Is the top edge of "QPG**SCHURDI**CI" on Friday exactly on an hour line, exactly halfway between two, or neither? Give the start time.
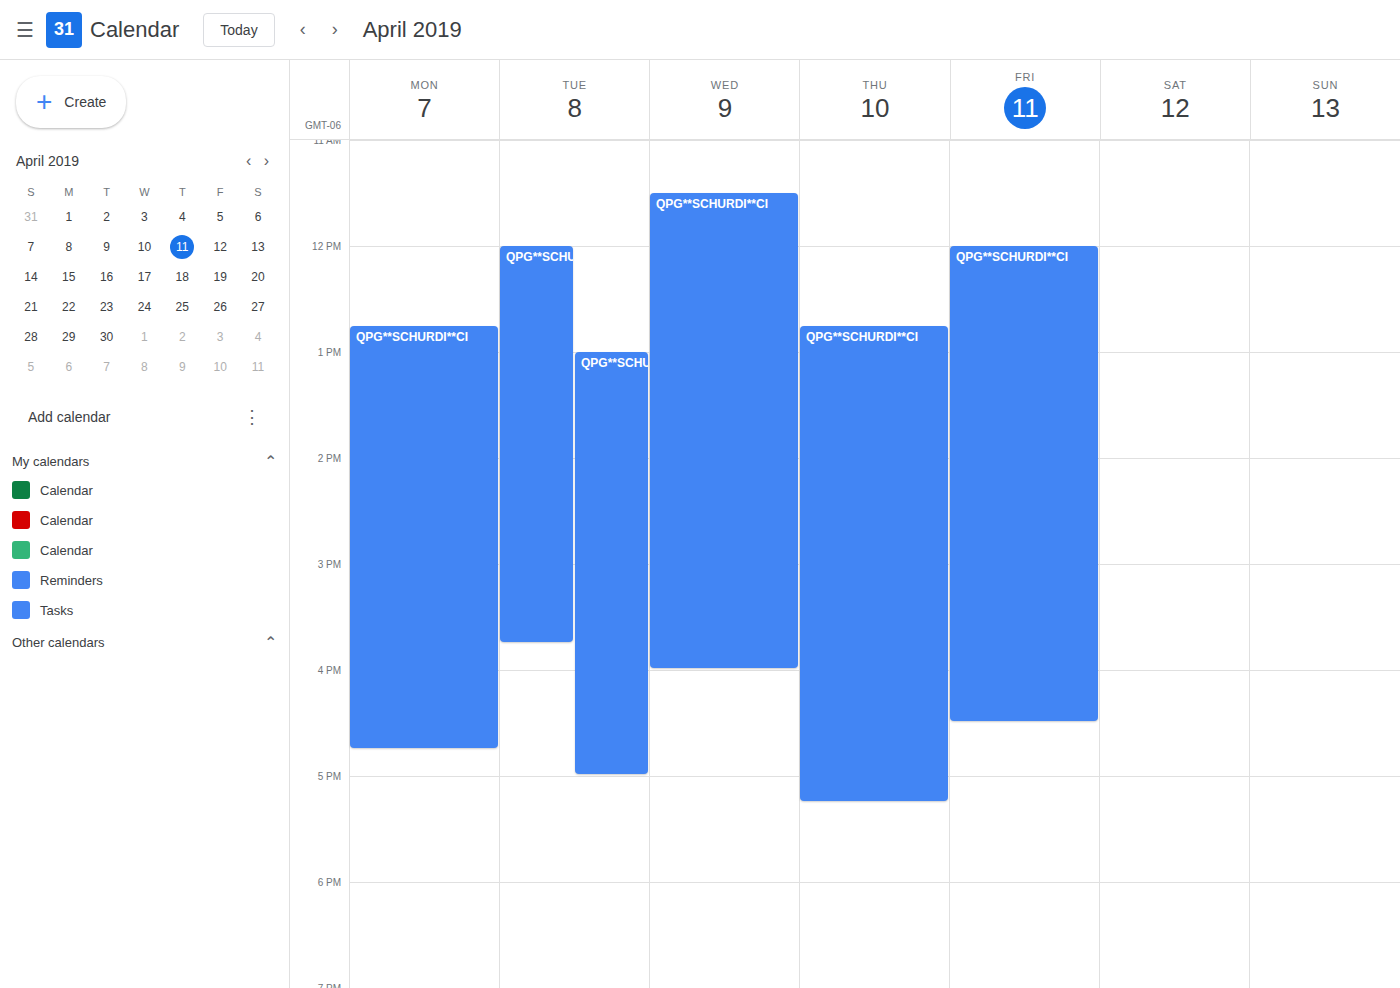
12:00 PM -- exactly on the 12 PM line.